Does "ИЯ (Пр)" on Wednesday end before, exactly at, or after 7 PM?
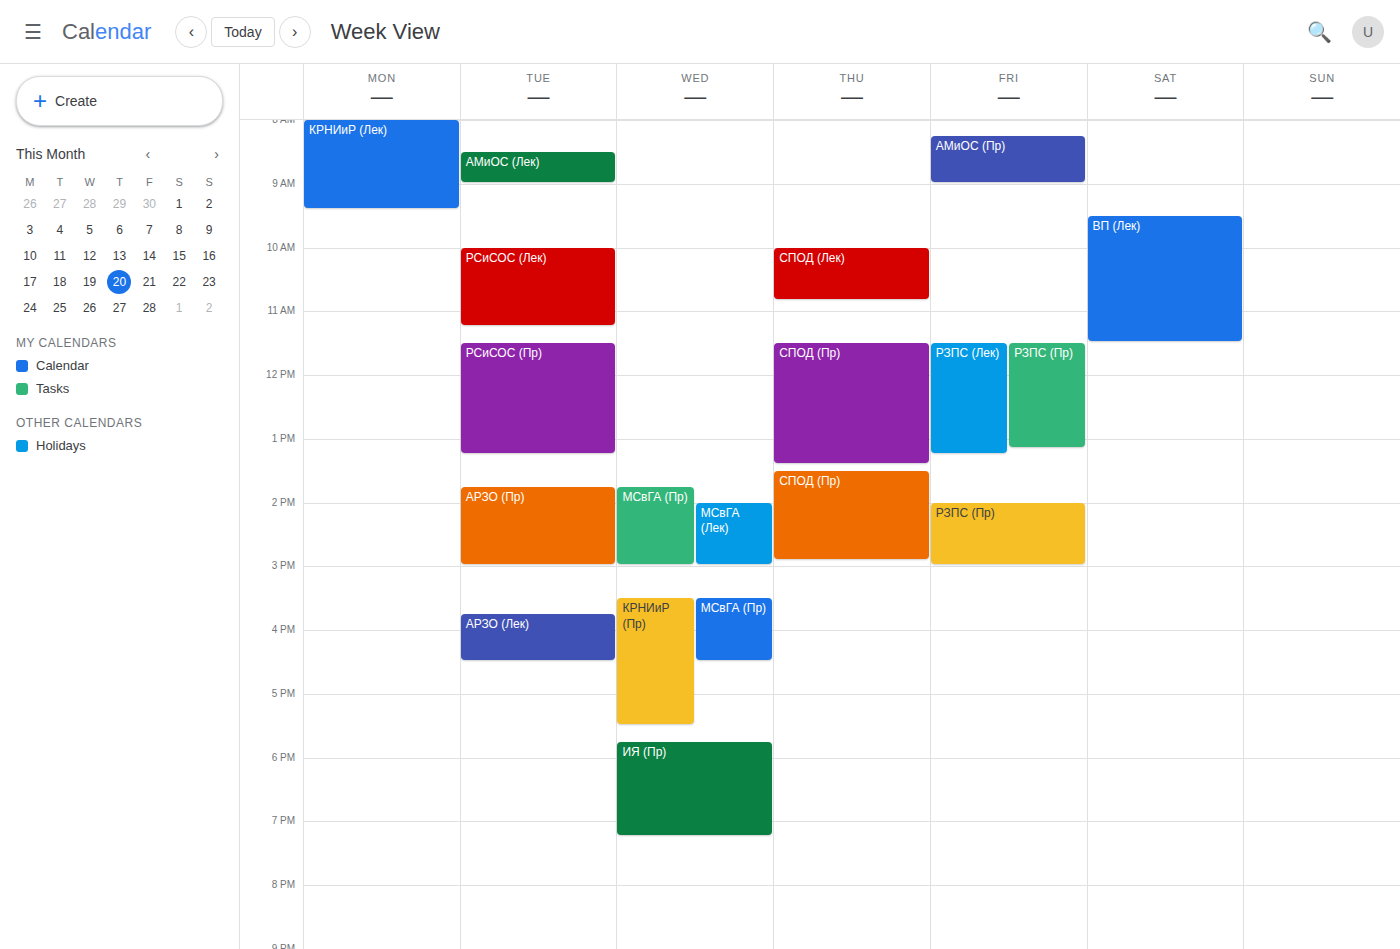
7:15 PM -- after 7 PM, 15 minutes below the 7 PM line.